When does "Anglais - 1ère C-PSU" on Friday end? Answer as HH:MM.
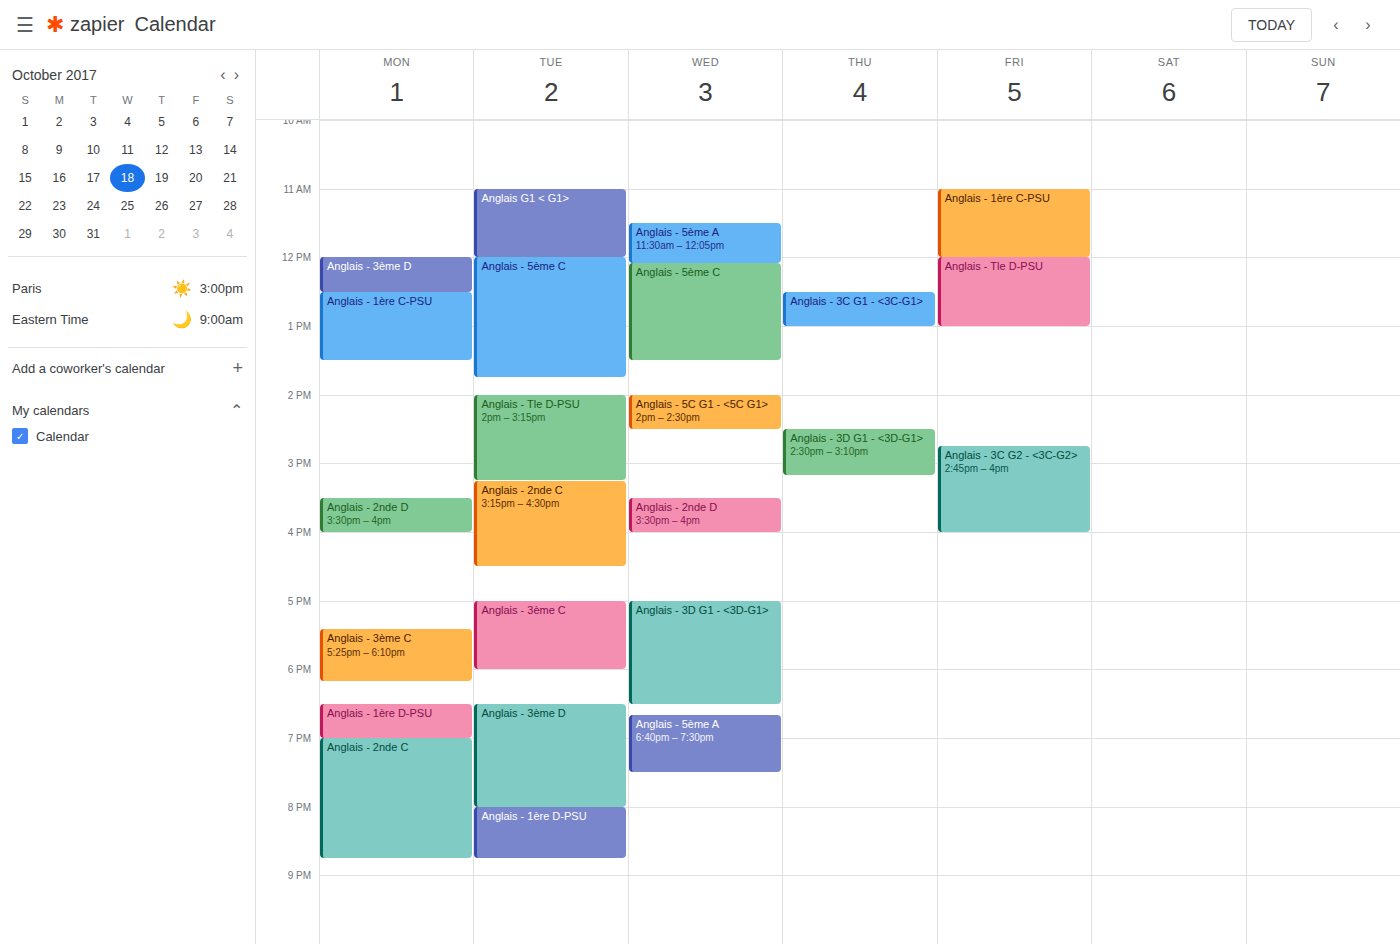
12:00